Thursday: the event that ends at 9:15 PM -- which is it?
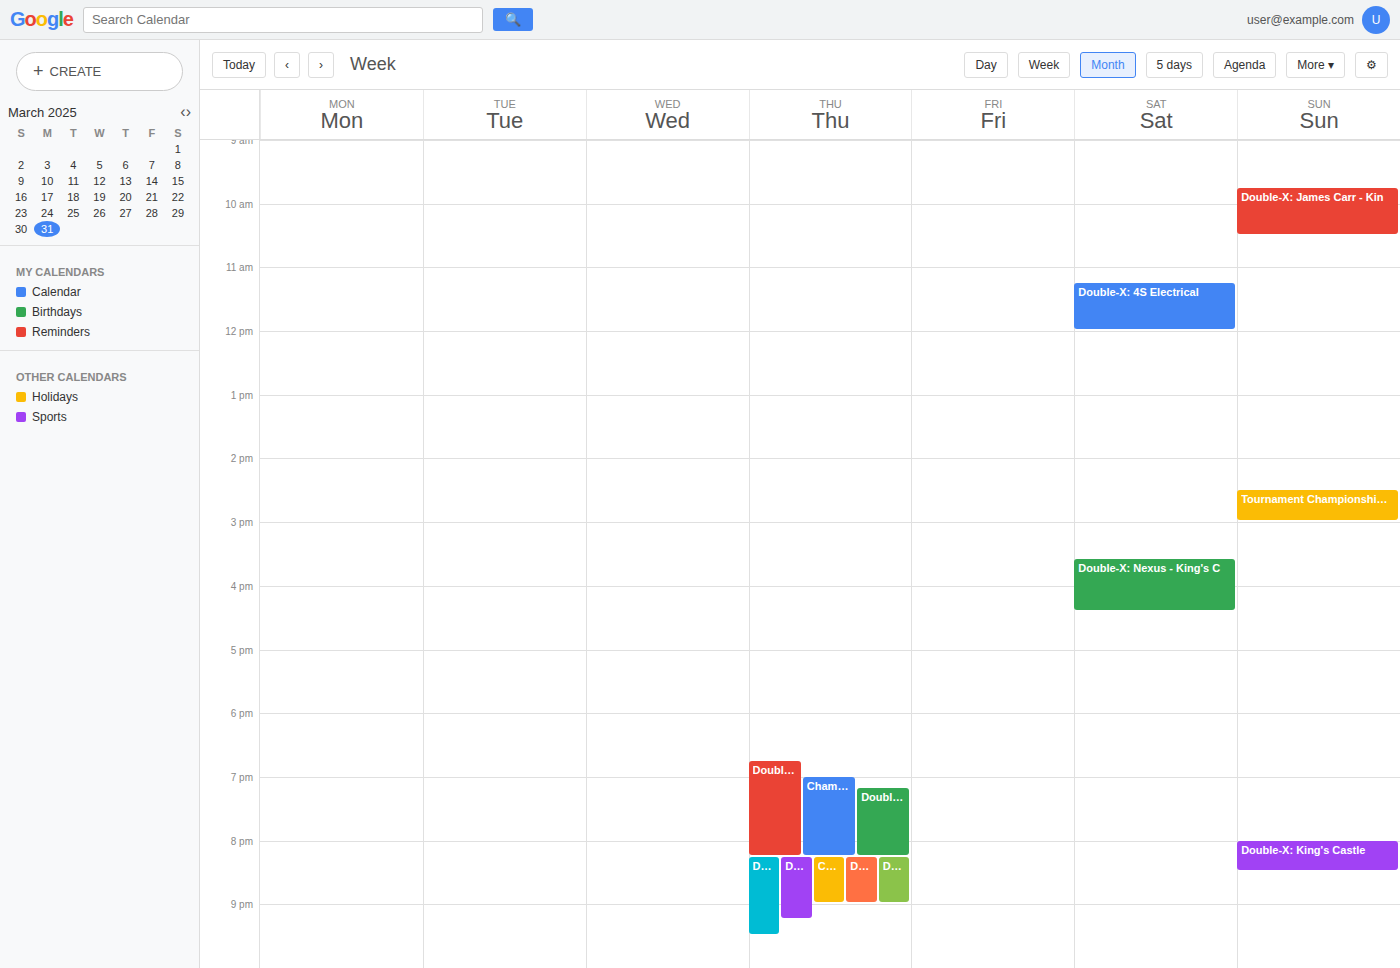
"Double-X: 4S Electrical"